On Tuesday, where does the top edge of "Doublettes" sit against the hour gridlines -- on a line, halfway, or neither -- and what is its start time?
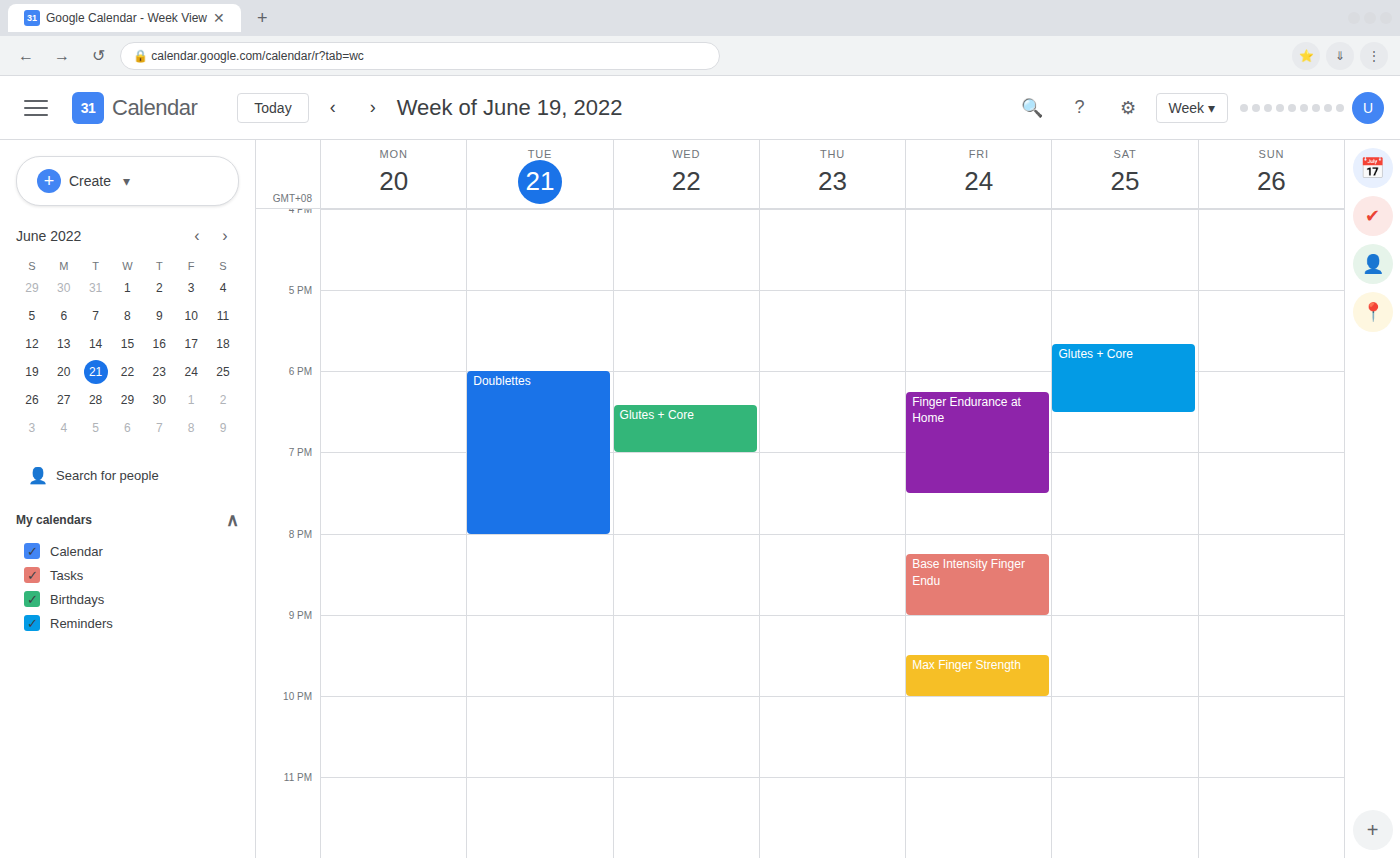
6:00 PM -- exactly on the 6 PM line.